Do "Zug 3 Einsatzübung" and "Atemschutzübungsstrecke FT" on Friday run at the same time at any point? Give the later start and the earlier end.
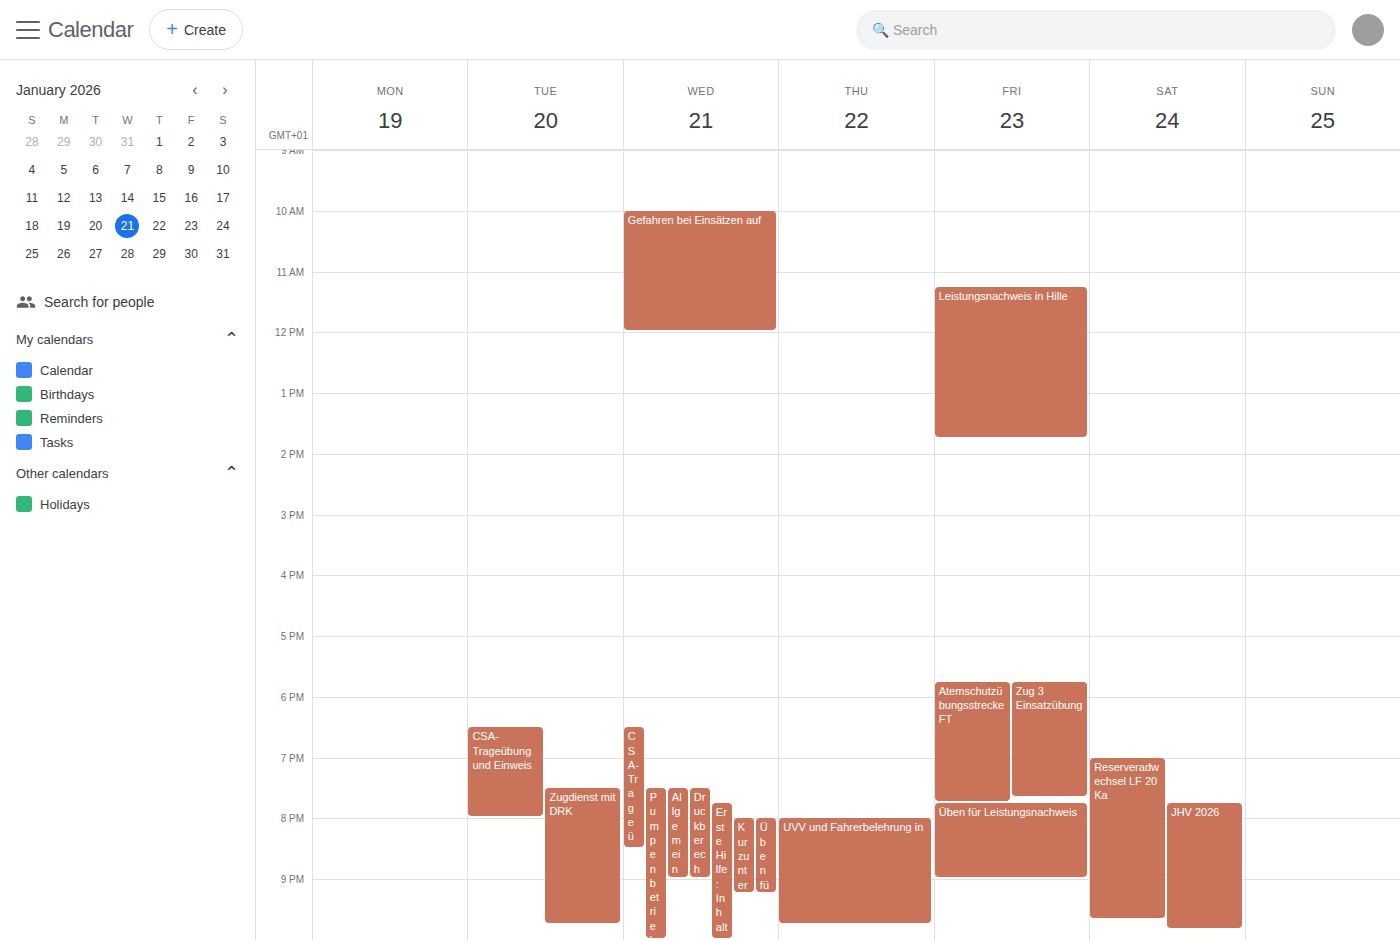
"Atemschutzübungsstrecke FT" starts at 5:45 PM, before "Zug 3 Einsatzübung" ends at 7:40 PM -- they overlap.